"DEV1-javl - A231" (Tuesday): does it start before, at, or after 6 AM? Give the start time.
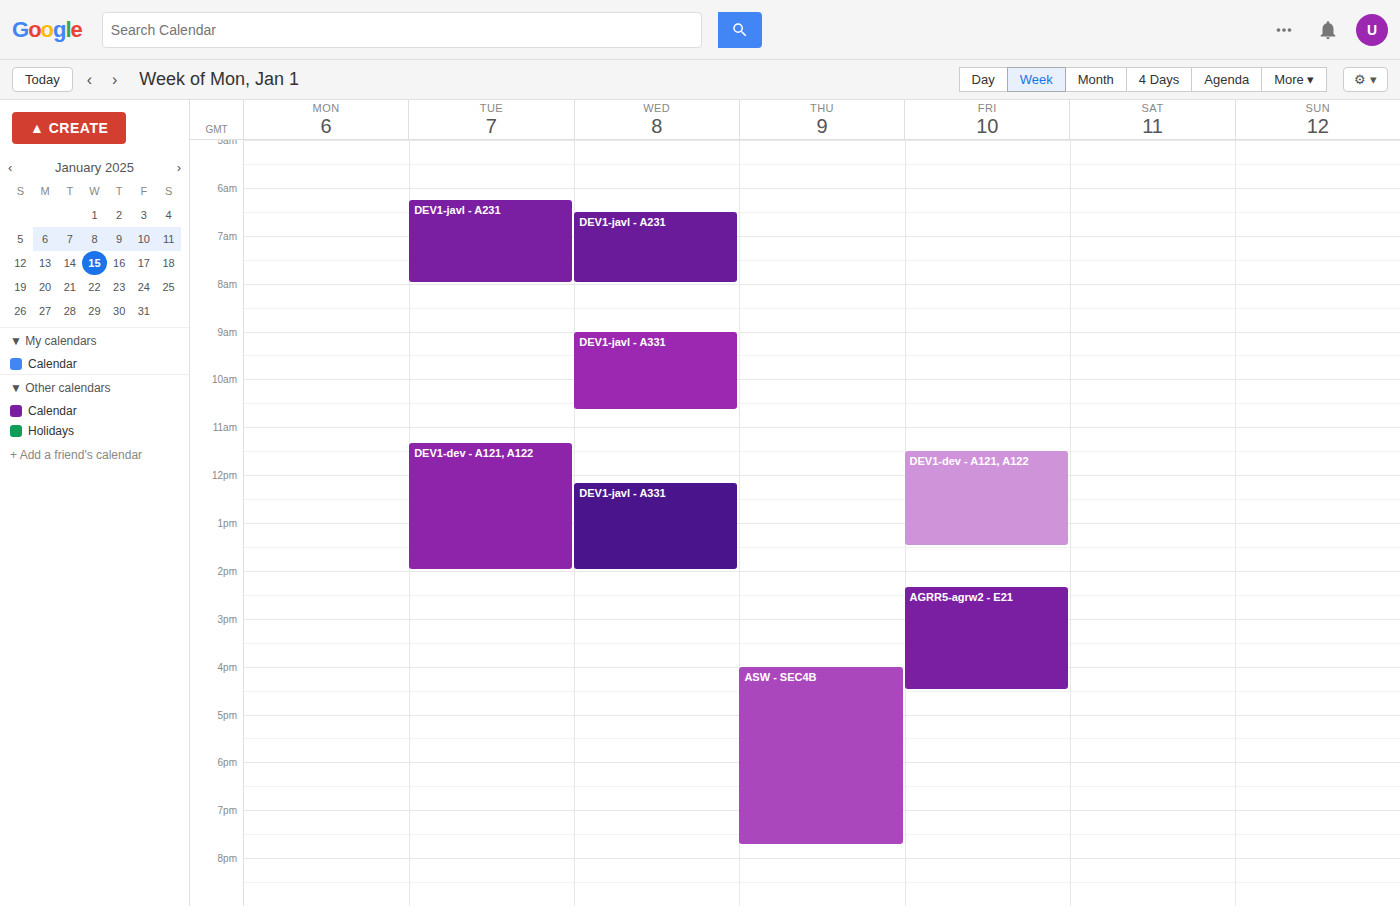
6:15 AM -- after 6 AM, 15 minutes below the 6 AM line.